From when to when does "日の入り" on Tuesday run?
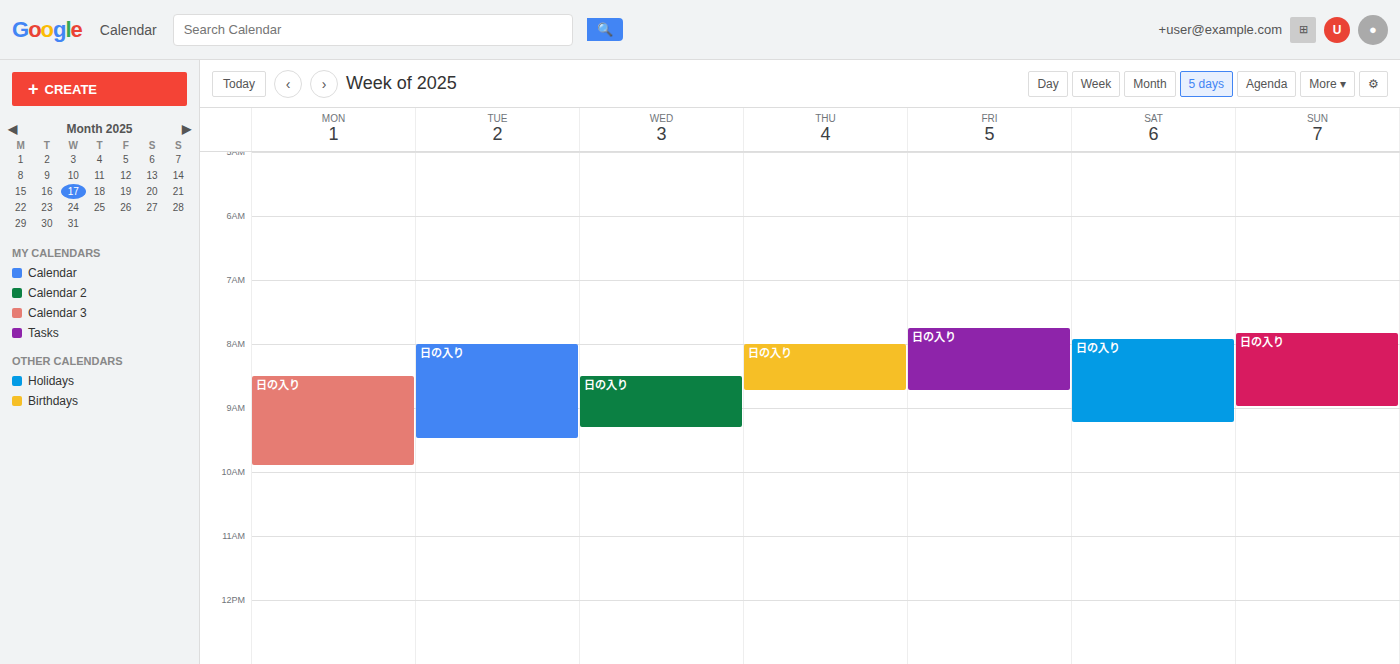
08:00 to 09:30